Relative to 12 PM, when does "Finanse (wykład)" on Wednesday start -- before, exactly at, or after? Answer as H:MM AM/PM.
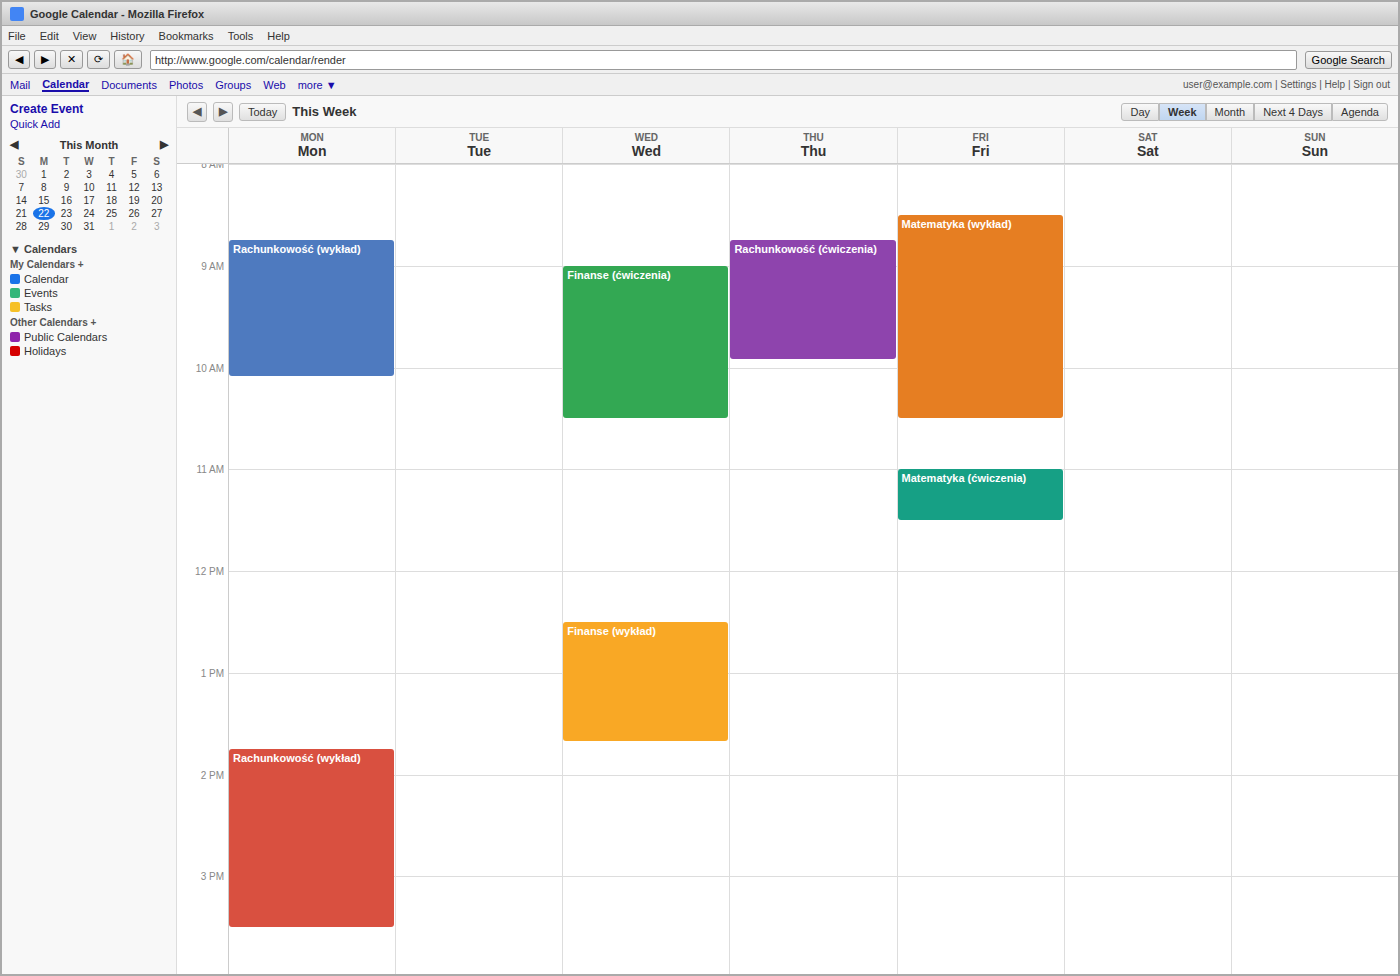
12:30 PM -- after 12 PM, 30 minutes below the 12 PM line.